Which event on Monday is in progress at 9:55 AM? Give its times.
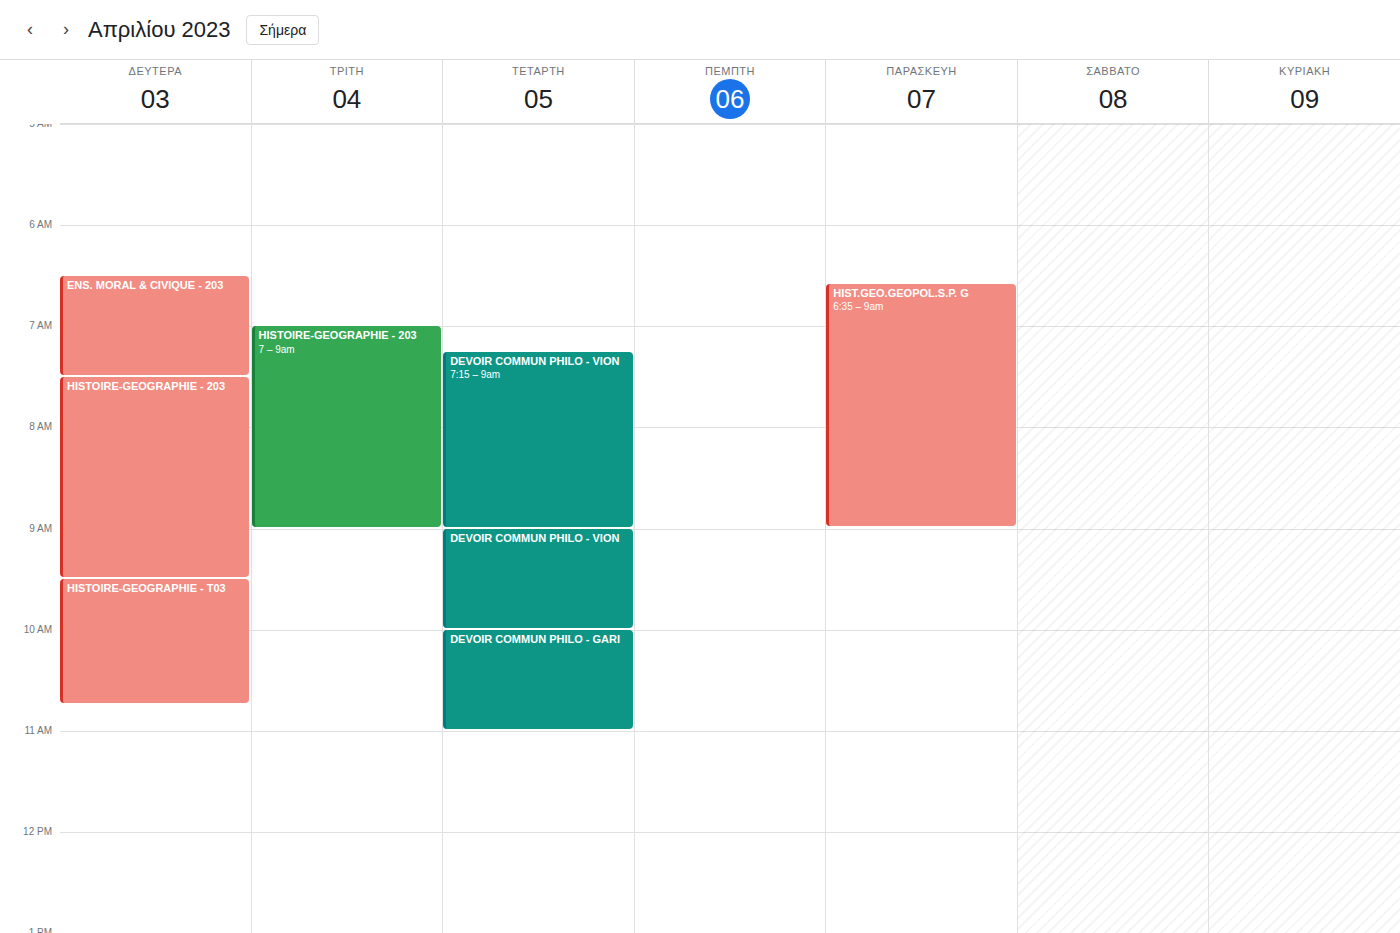
"HISTOIRE-GEOGRAPHIE - T03", 9:30 AM to 10:45 AM